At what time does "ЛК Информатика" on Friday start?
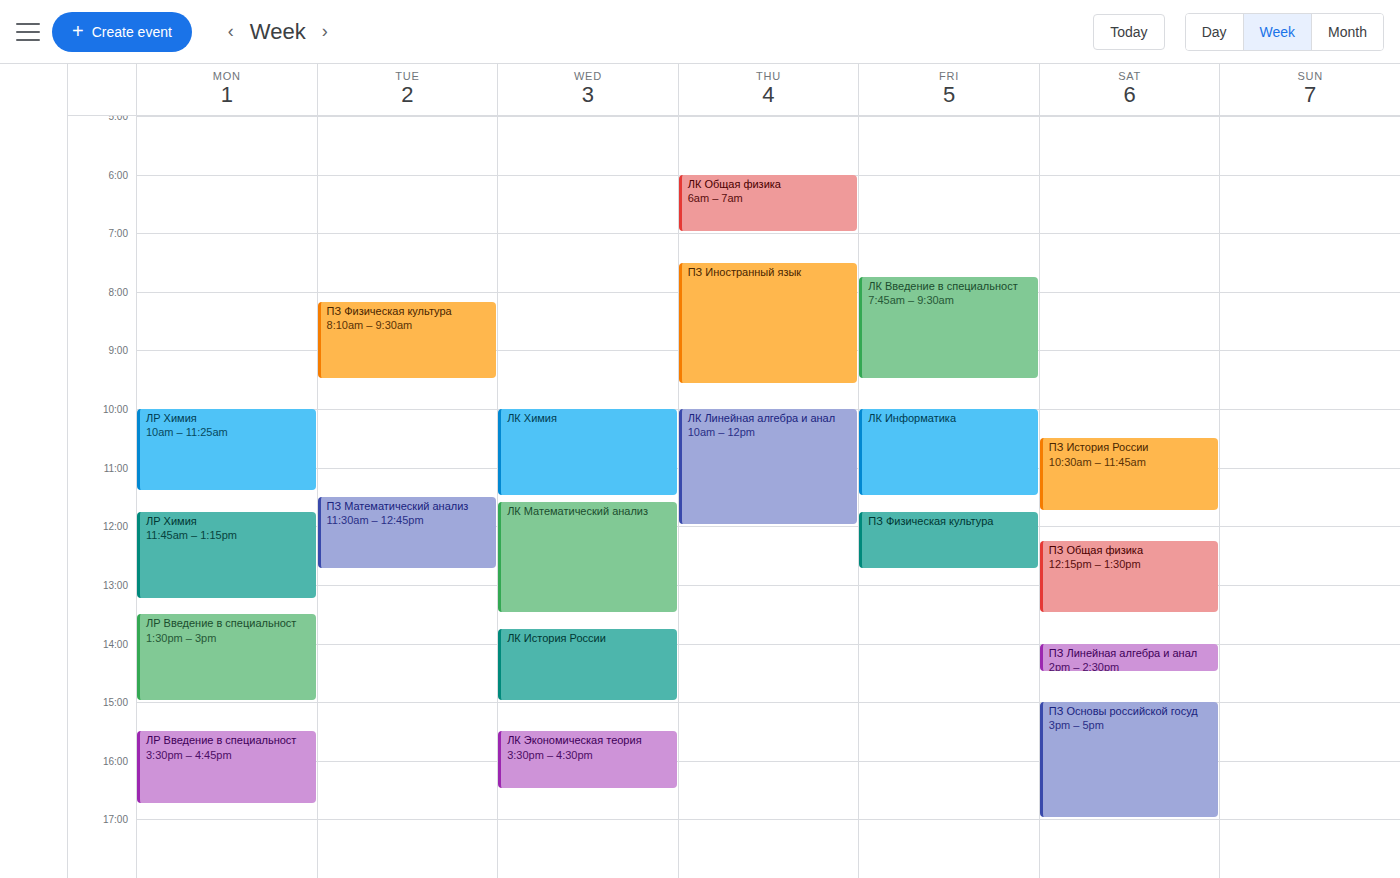
10:00 AM